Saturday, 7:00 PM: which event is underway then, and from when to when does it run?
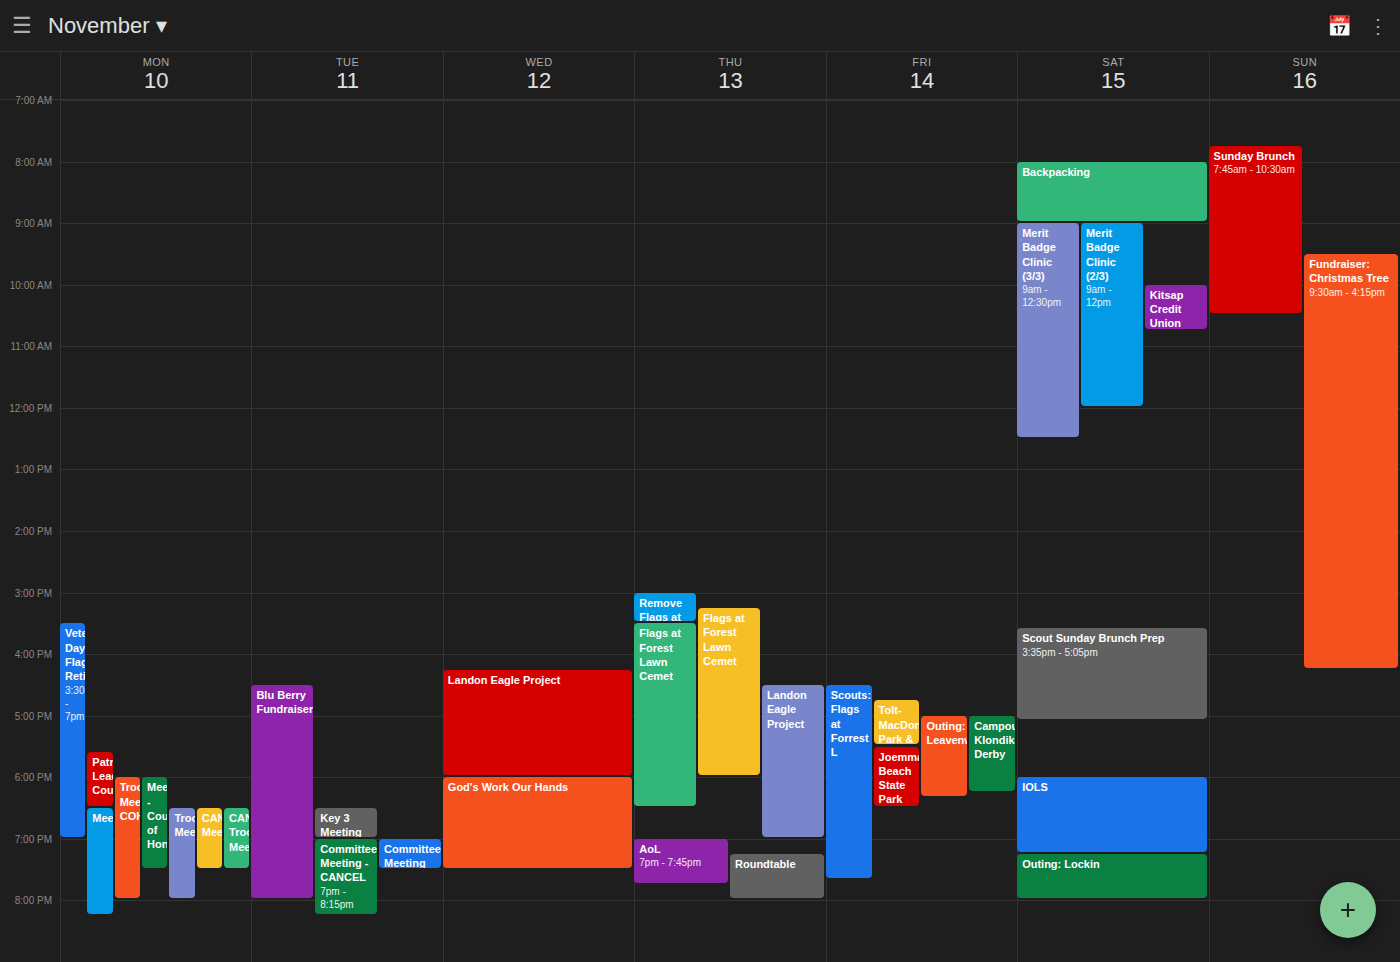
"IOLS", 6:00 PM to 7:15 PM